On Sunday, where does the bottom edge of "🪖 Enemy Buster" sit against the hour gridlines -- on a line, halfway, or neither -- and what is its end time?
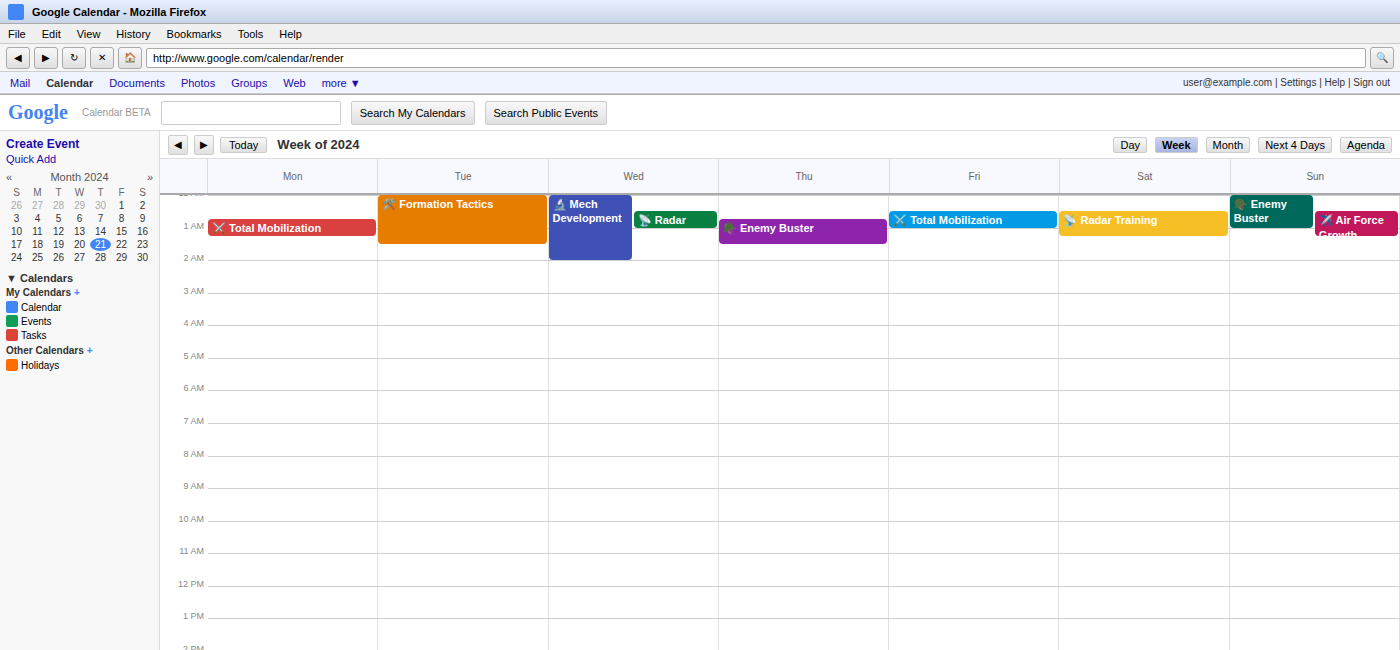
1:00 AM -- exactly on the 1 AM line.